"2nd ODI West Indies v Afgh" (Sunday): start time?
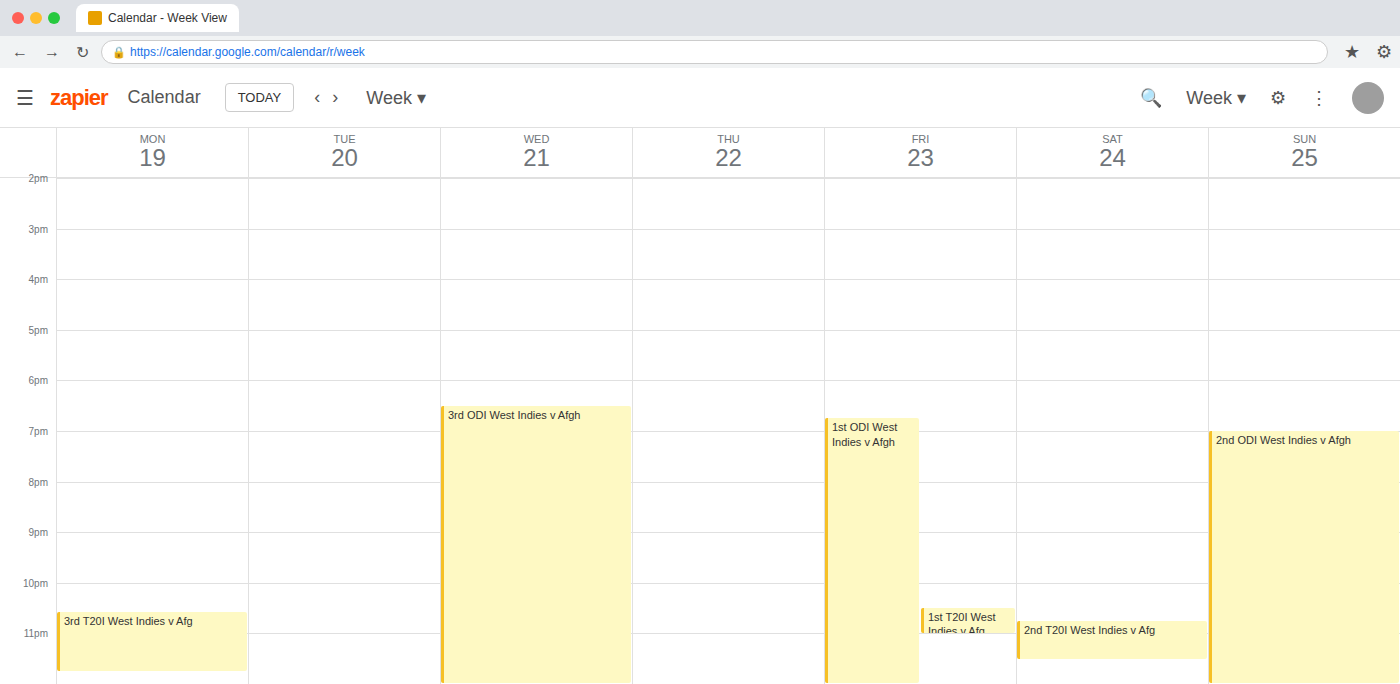
7:00 PM